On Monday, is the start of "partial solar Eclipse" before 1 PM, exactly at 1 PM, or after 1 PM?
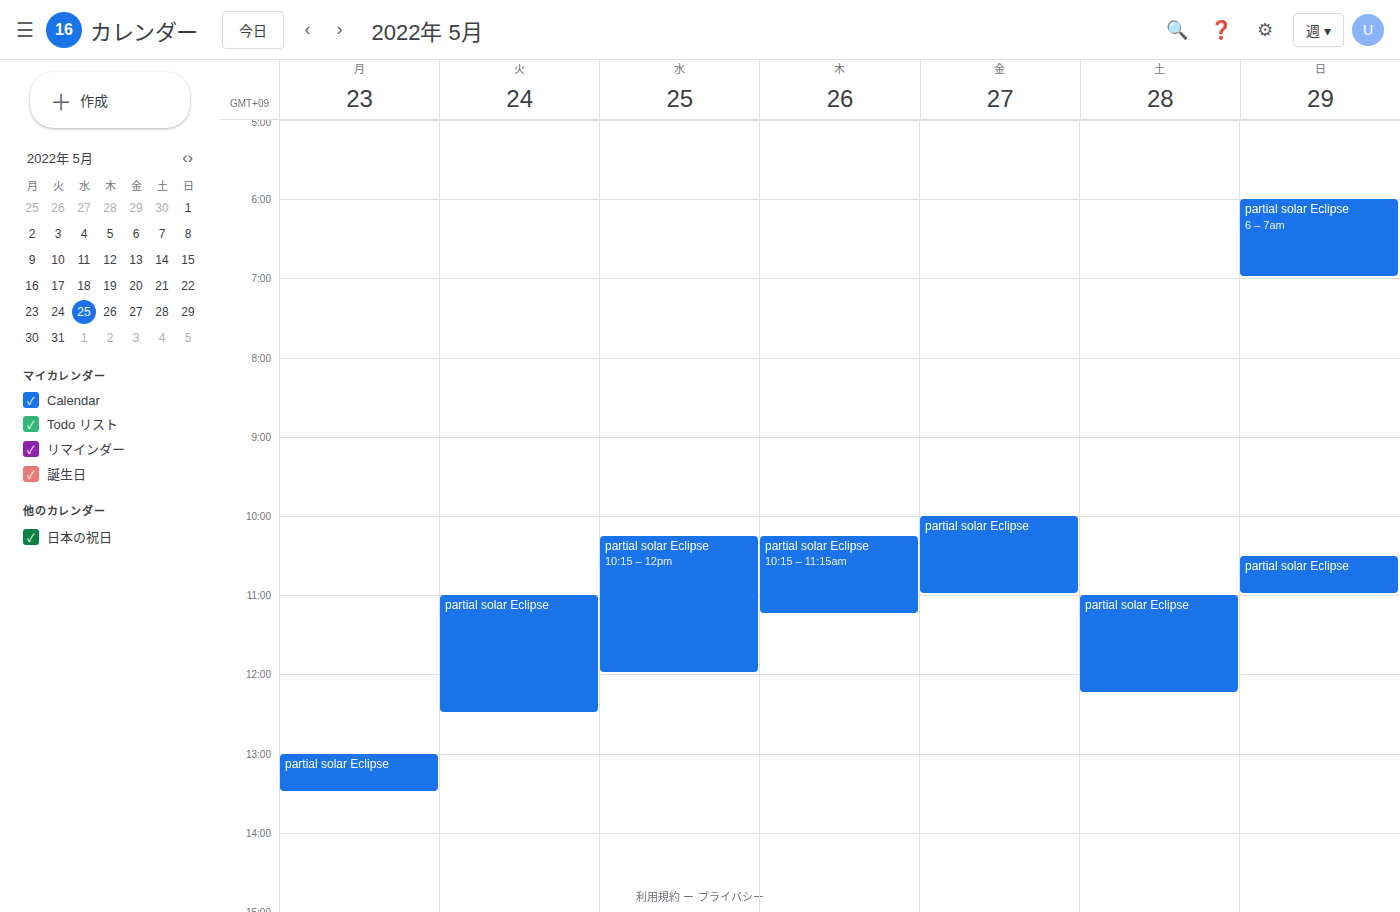
1:00 PM -- exactly at 1 PM, on the 1 PM line.